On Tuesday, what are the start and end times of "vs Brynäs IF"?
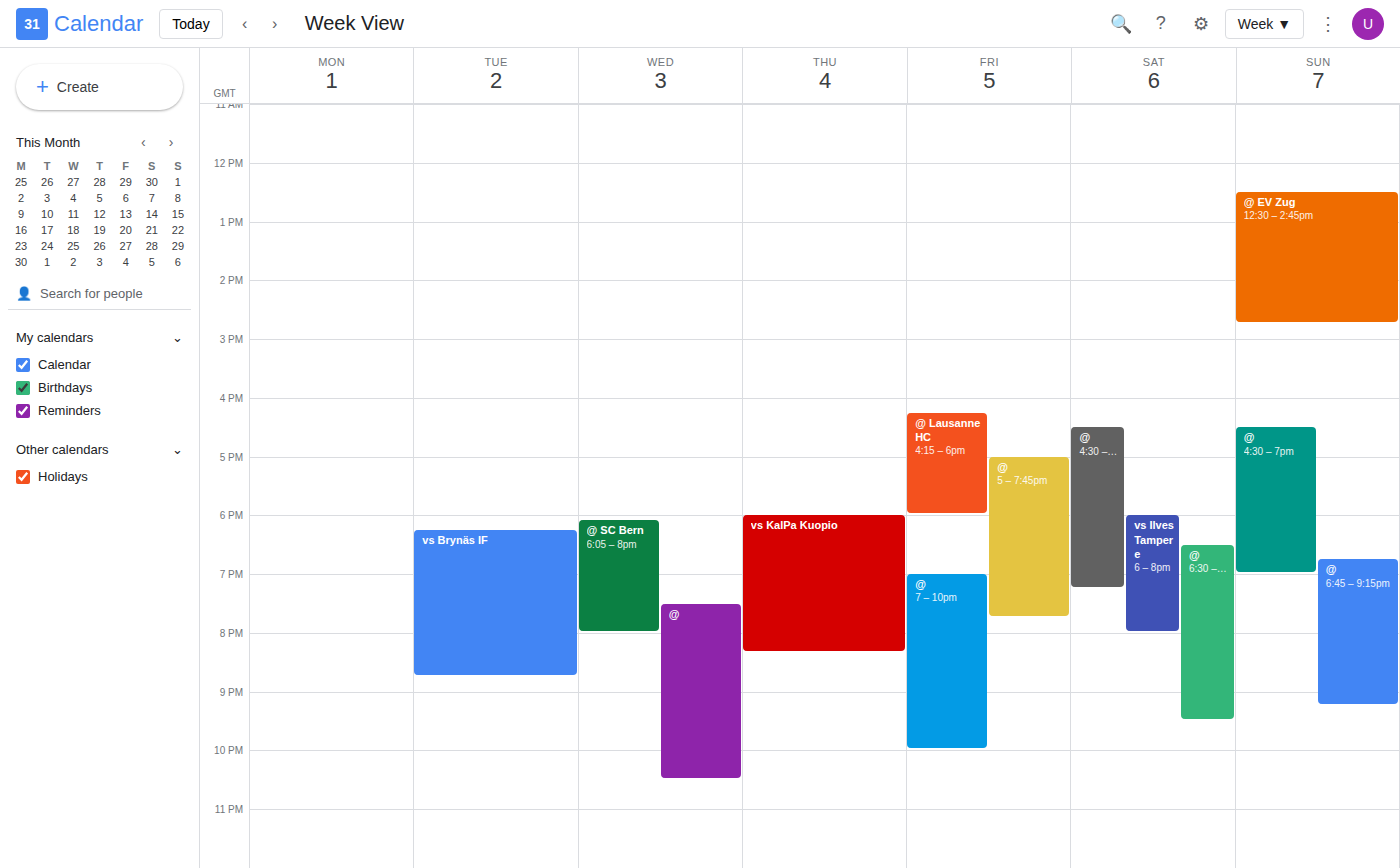
18:15 to 20:45